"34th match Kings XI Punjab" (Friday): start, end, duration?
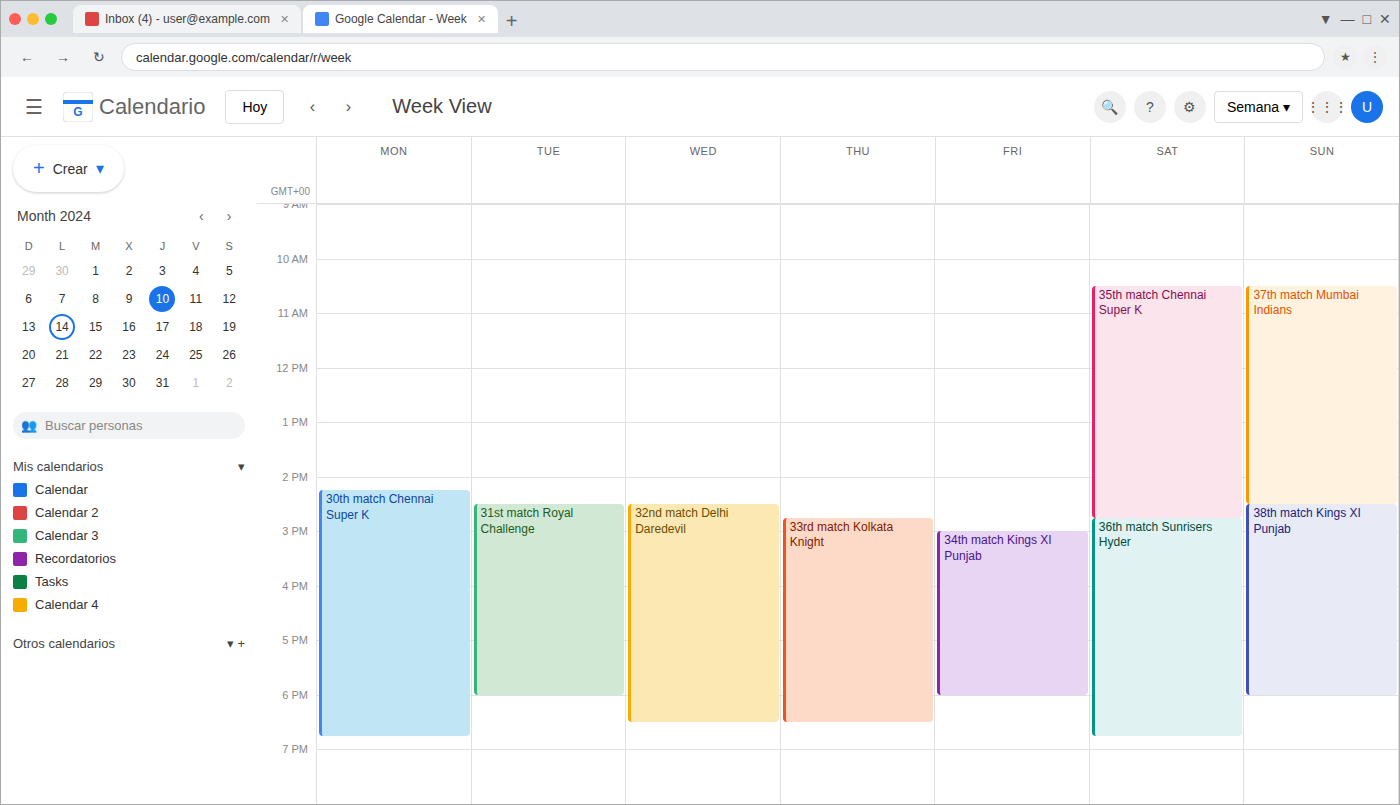
3:00 PM to 6:00 PM, 3 hours